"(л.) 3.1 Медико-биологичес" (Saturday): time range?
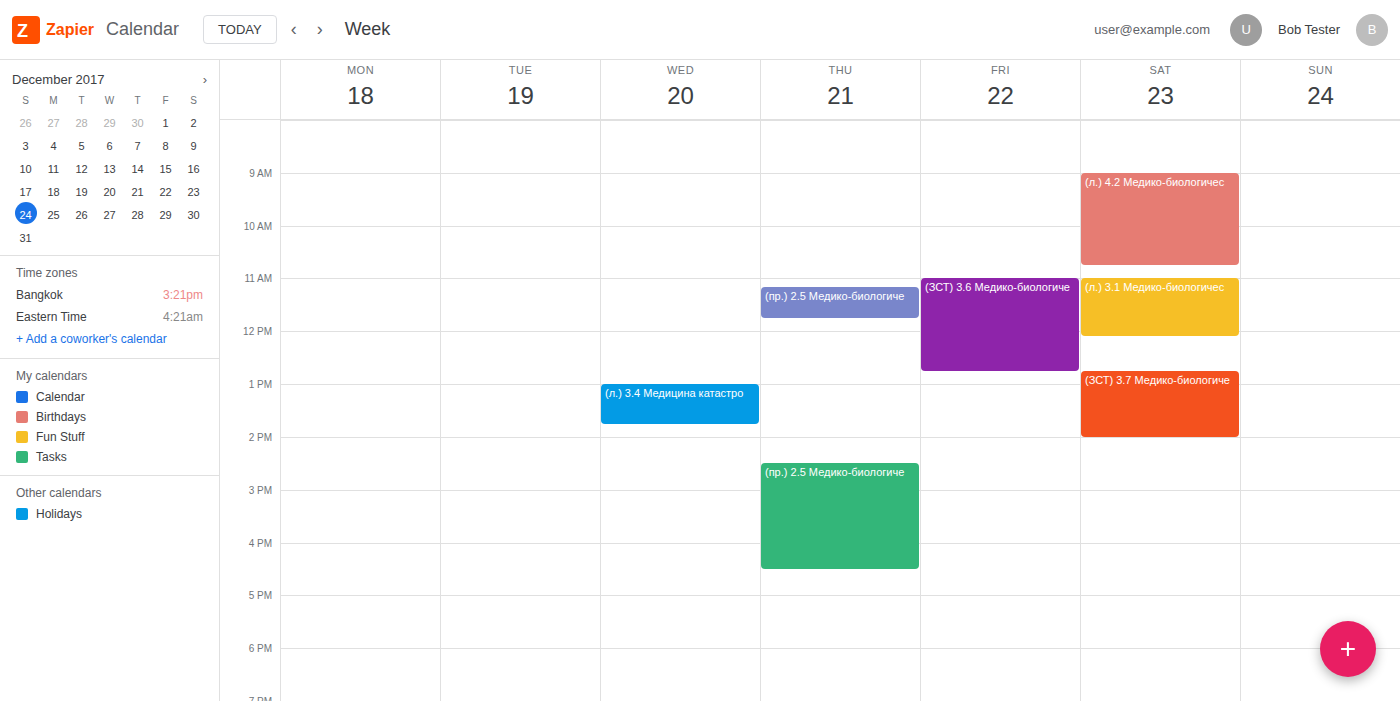
11:00 AM to 12:05 PM